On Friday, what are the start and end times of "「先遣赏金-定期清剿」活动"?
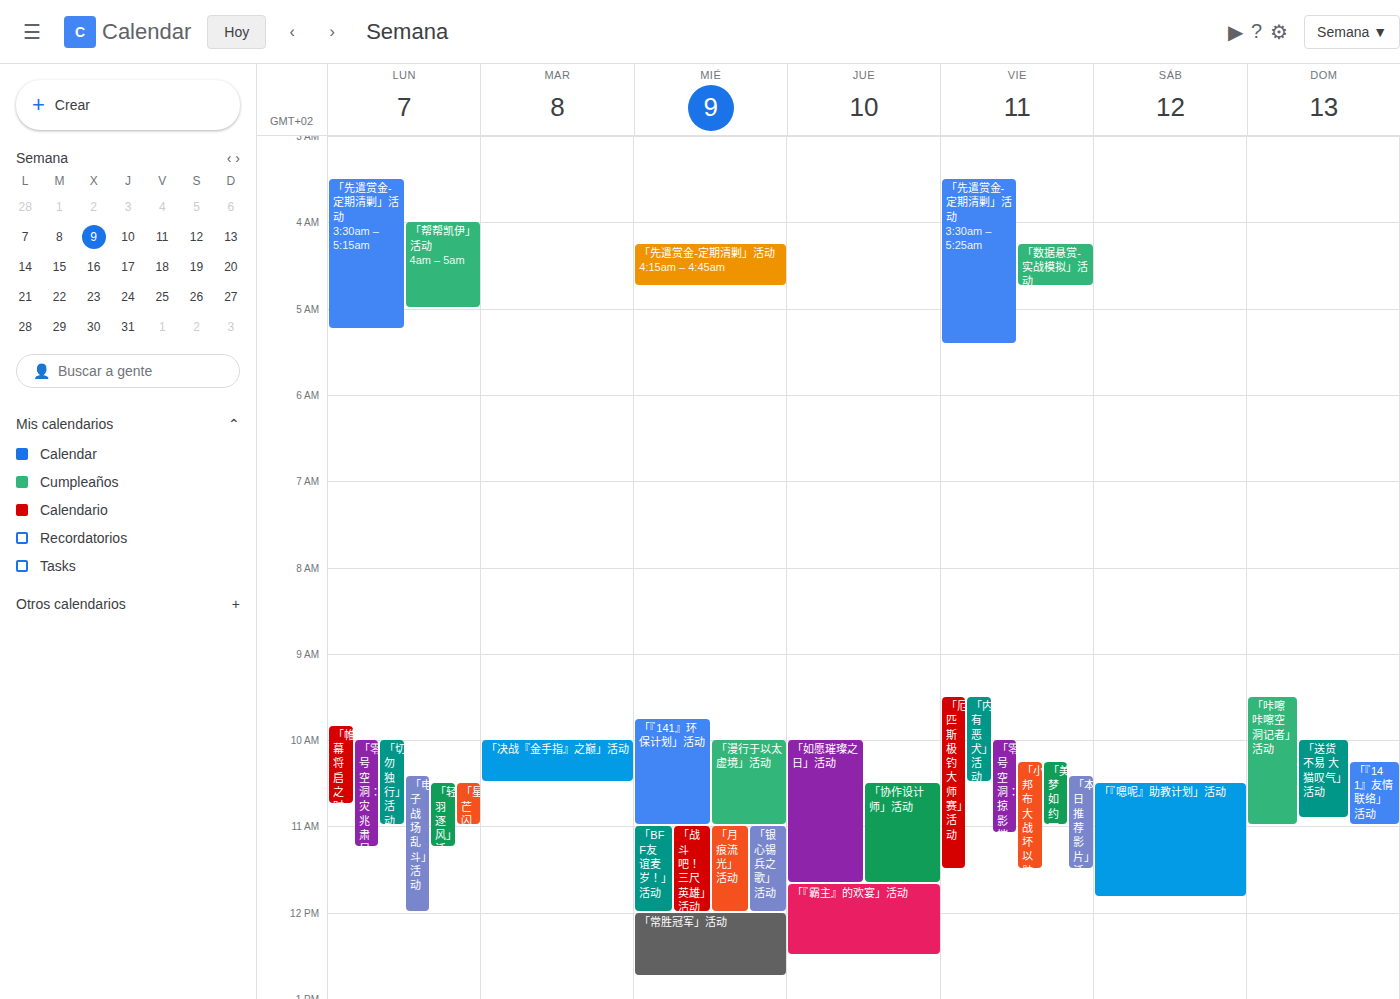
3:30 AM to 5:25 AM